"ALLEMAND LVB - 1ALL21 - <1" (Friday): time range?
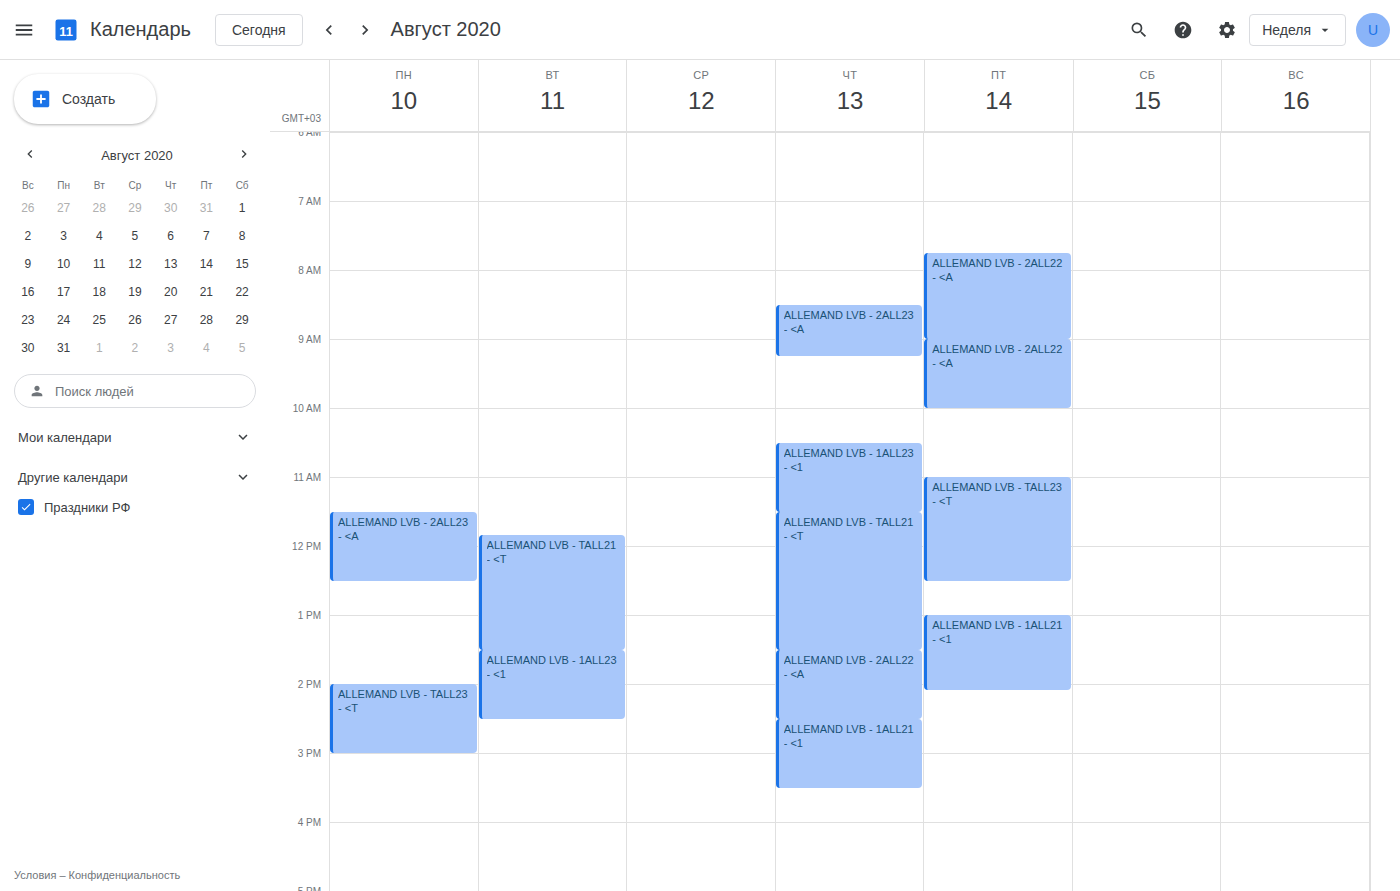
1:00 PM to 2:05 PM